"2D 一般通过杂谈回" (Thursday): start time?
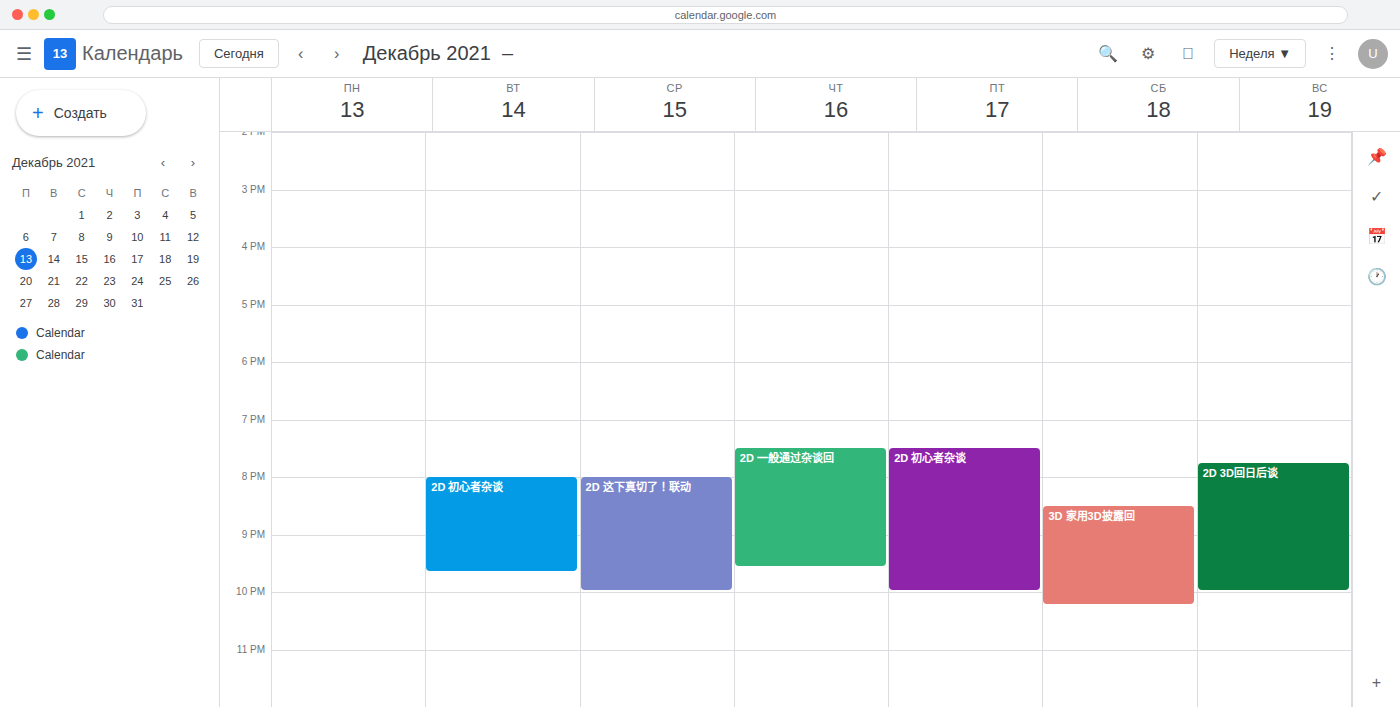
7:30 PM